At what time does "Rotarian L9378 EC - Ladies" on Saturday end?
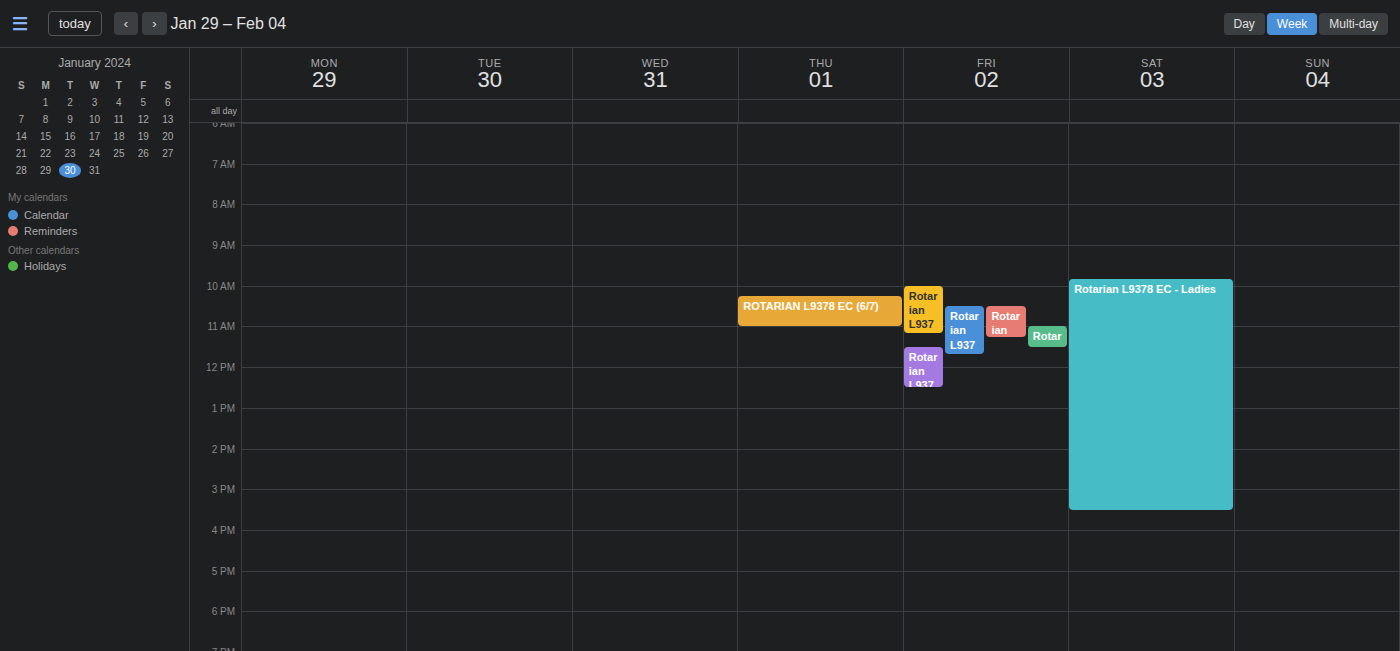
3:30 PM